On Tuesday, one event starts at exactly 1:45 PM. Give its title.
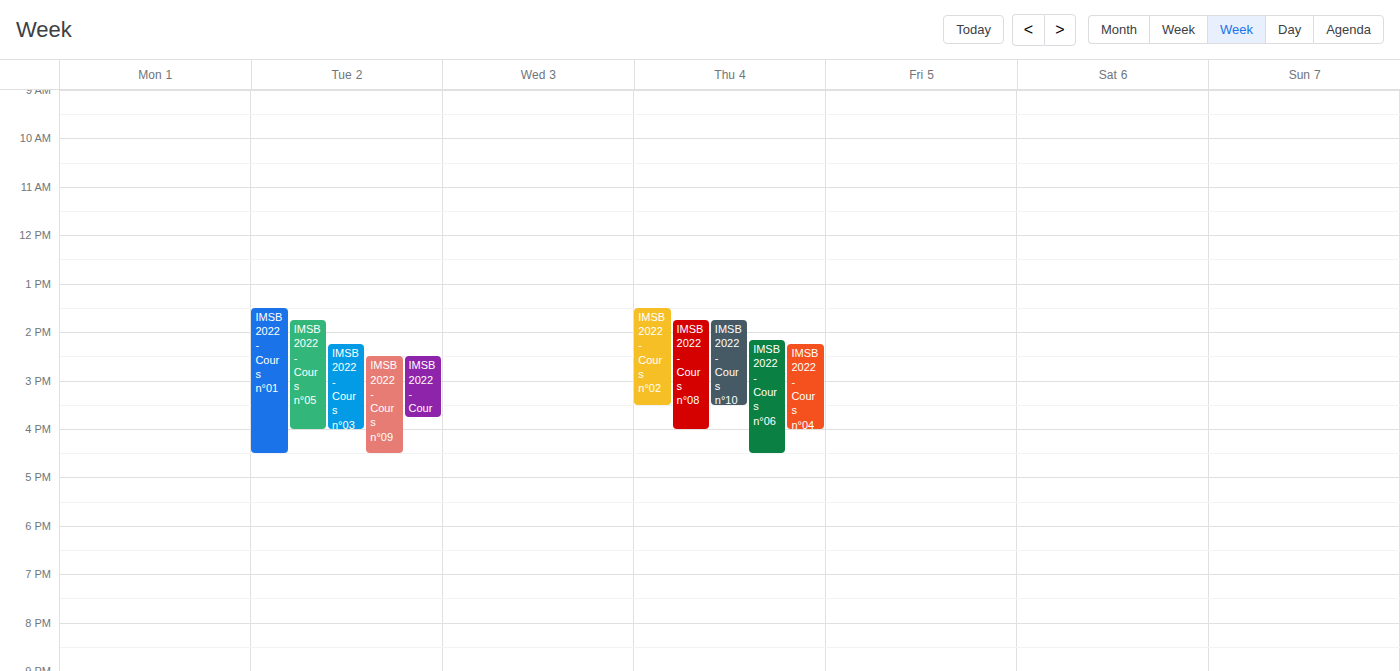
"IMSB2022 - Cours n°05"